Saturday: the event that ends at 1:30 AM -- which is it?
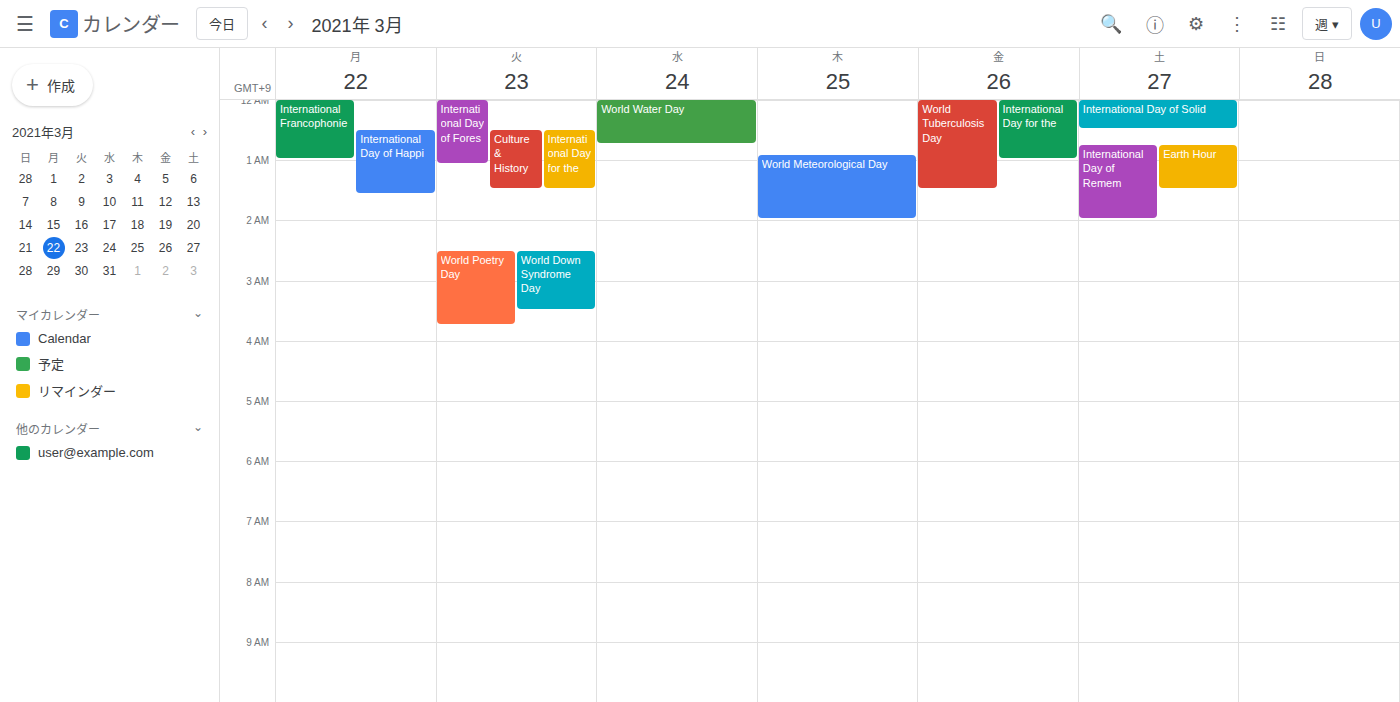
"Earth Hour"